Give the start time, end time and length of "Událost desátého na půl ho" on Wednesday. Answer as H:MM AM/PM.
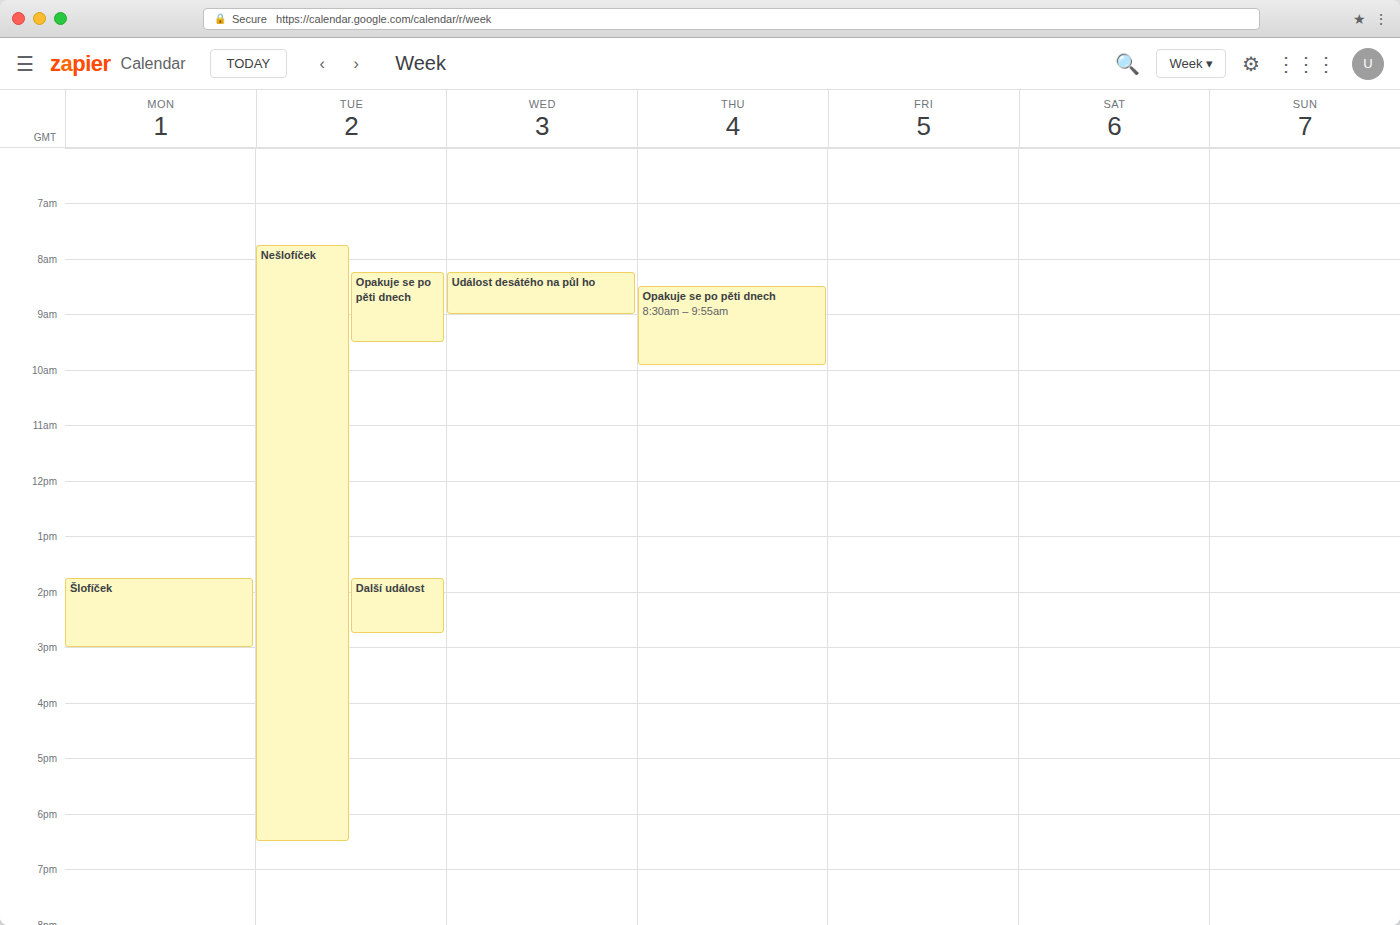
8:15 AM to 9:00 AM, 45 minutes